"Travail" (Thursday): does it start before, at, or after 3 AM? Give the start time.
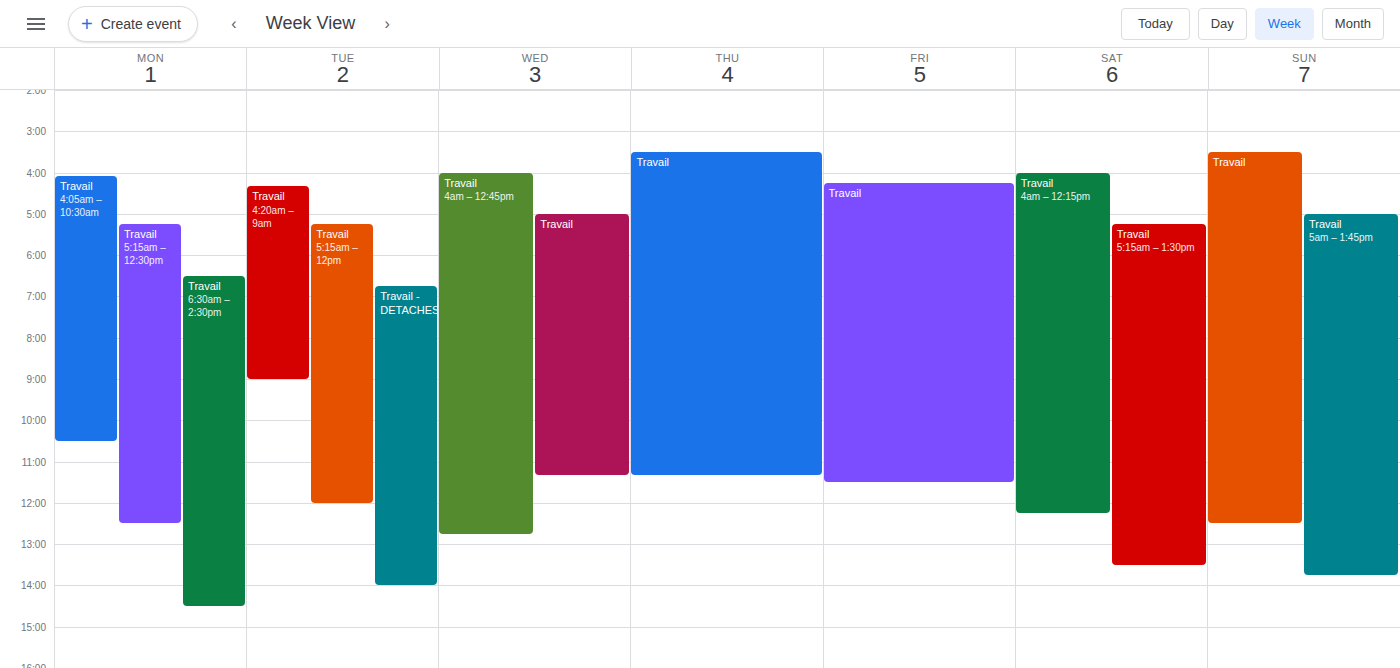
3:30 AM -- after 3 AM, 30 minutes below the 3 AM line.